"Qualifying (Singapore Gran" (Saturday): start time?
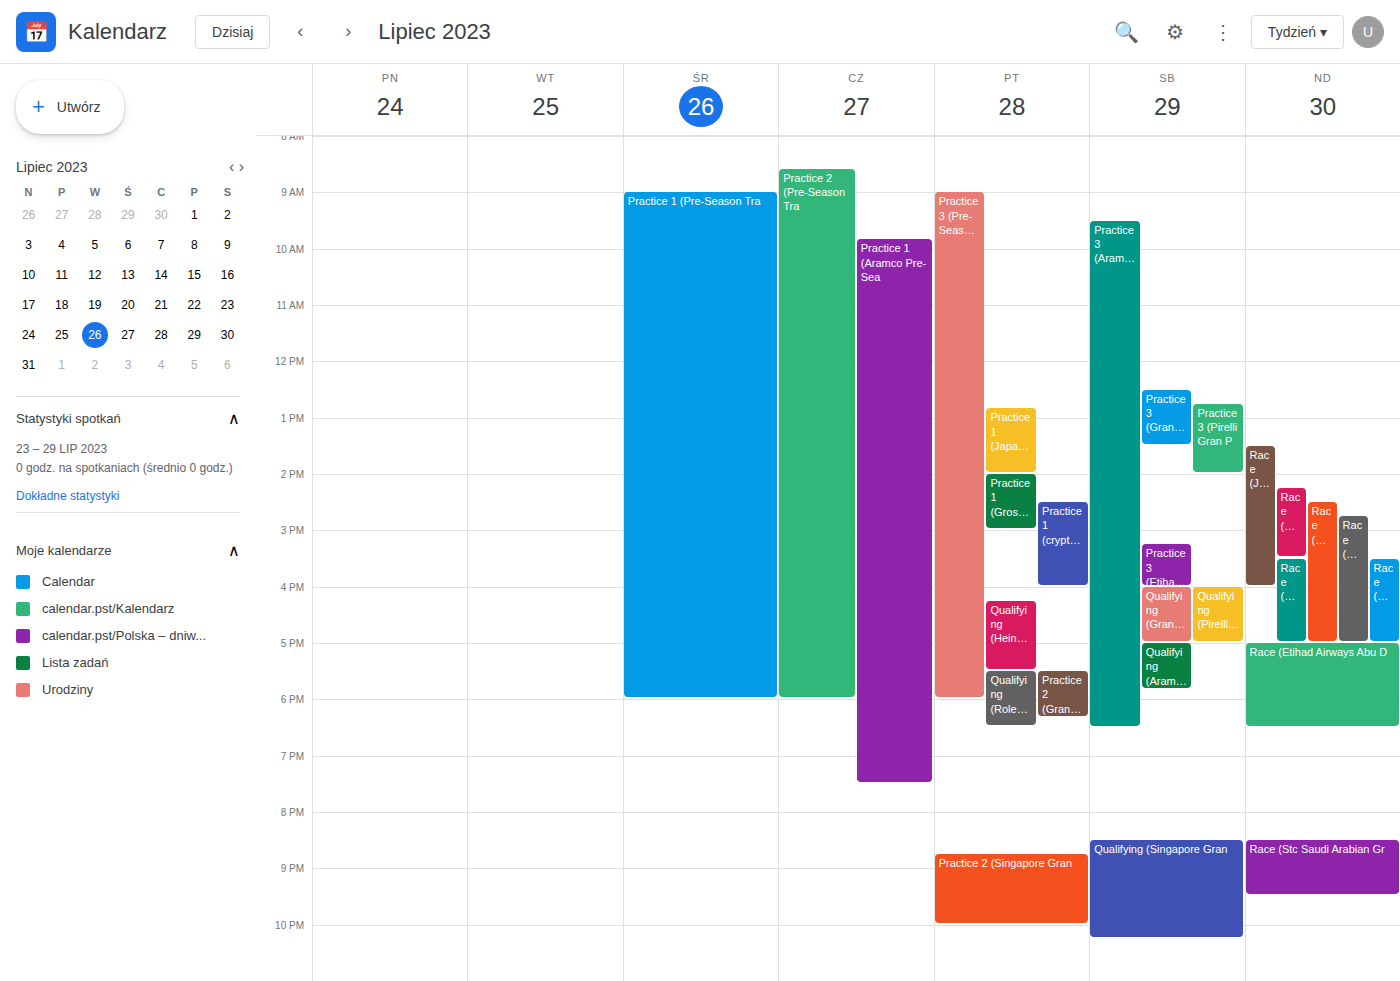
8:30 PM